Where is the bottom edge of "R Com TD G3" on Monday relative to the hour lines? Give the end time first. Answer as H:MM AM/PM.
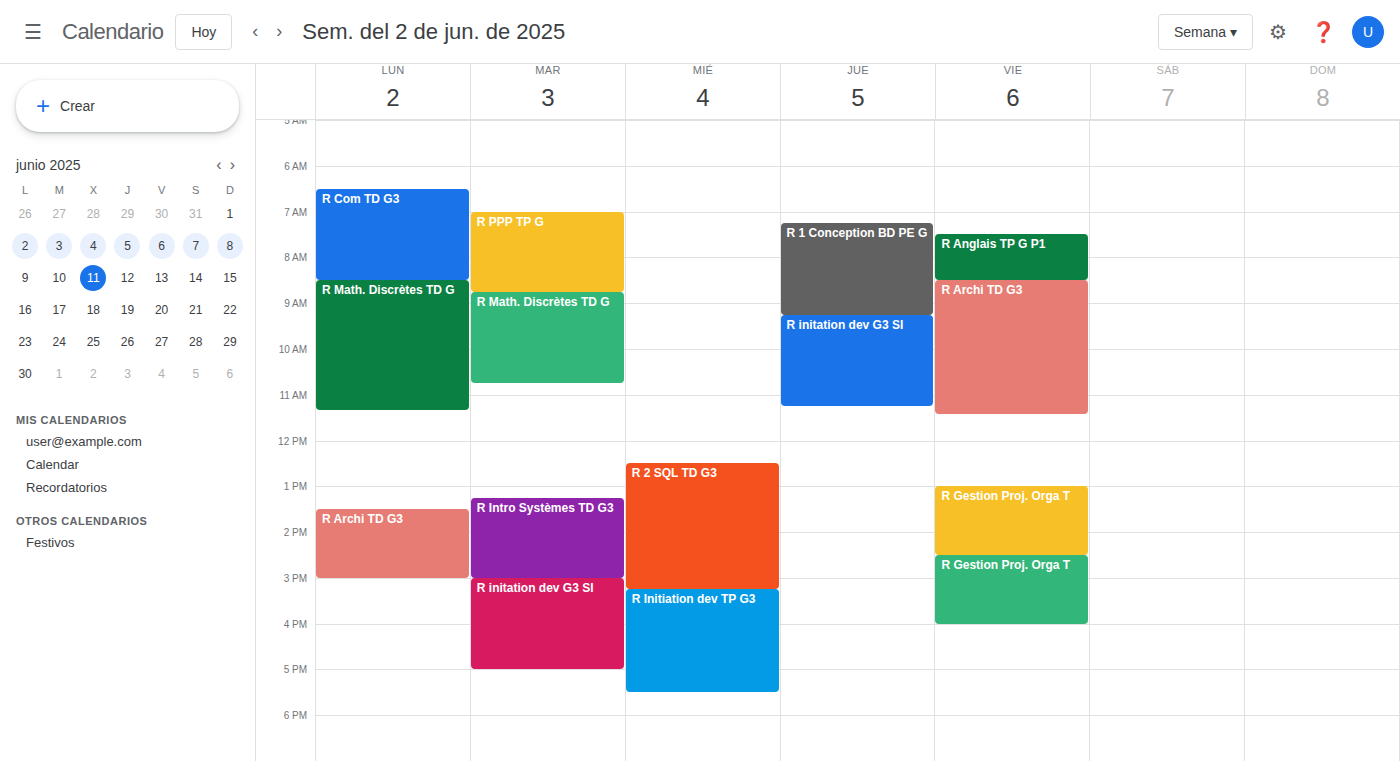
8:30 AM -- halfway between the 8 AM and 9 AM lines.